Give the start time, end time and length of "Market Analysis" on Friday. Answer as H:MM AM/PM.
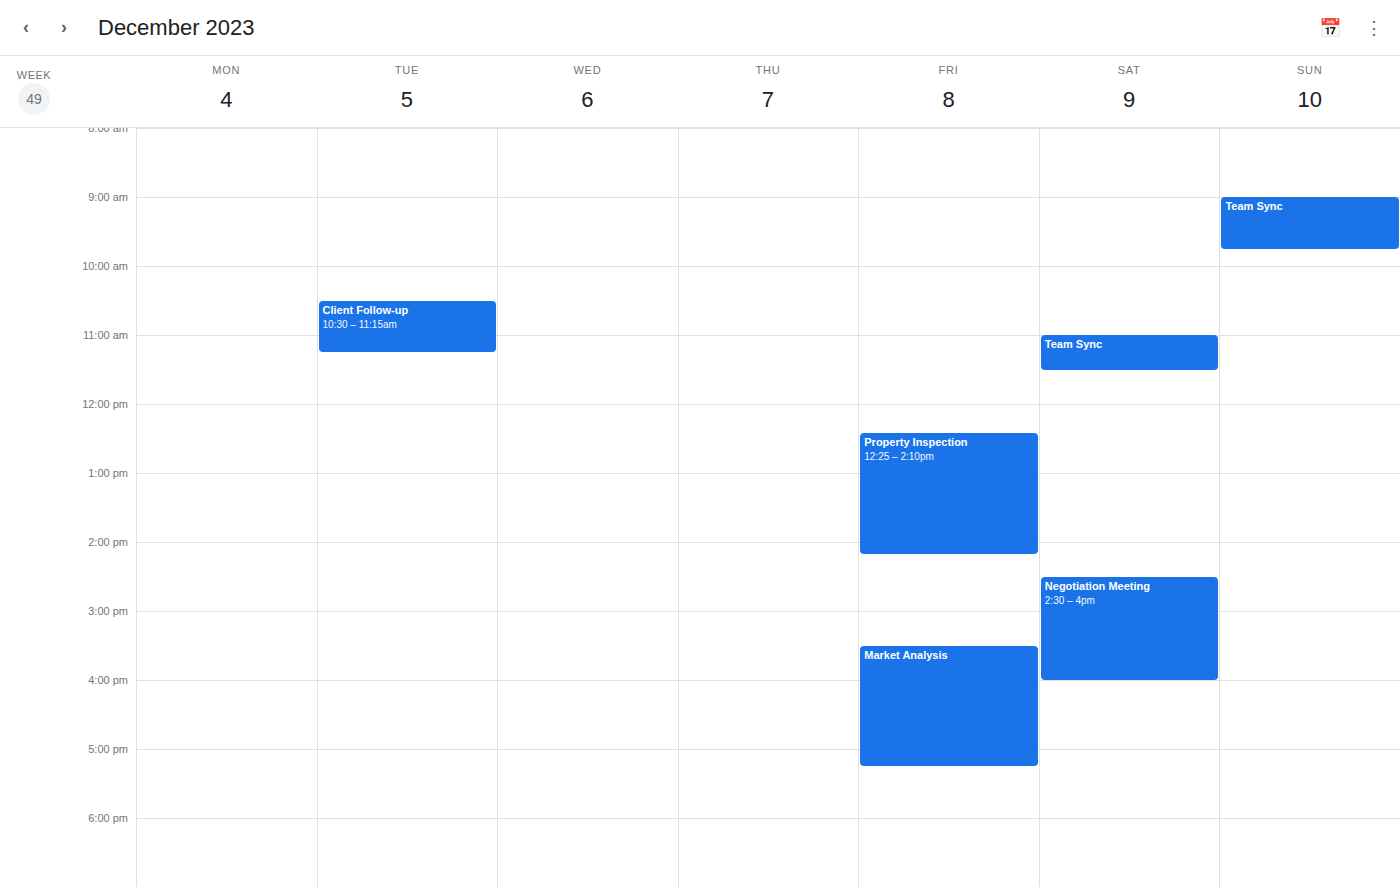
3:30 PM to 5:15 PM, 1 hour 45 minutes